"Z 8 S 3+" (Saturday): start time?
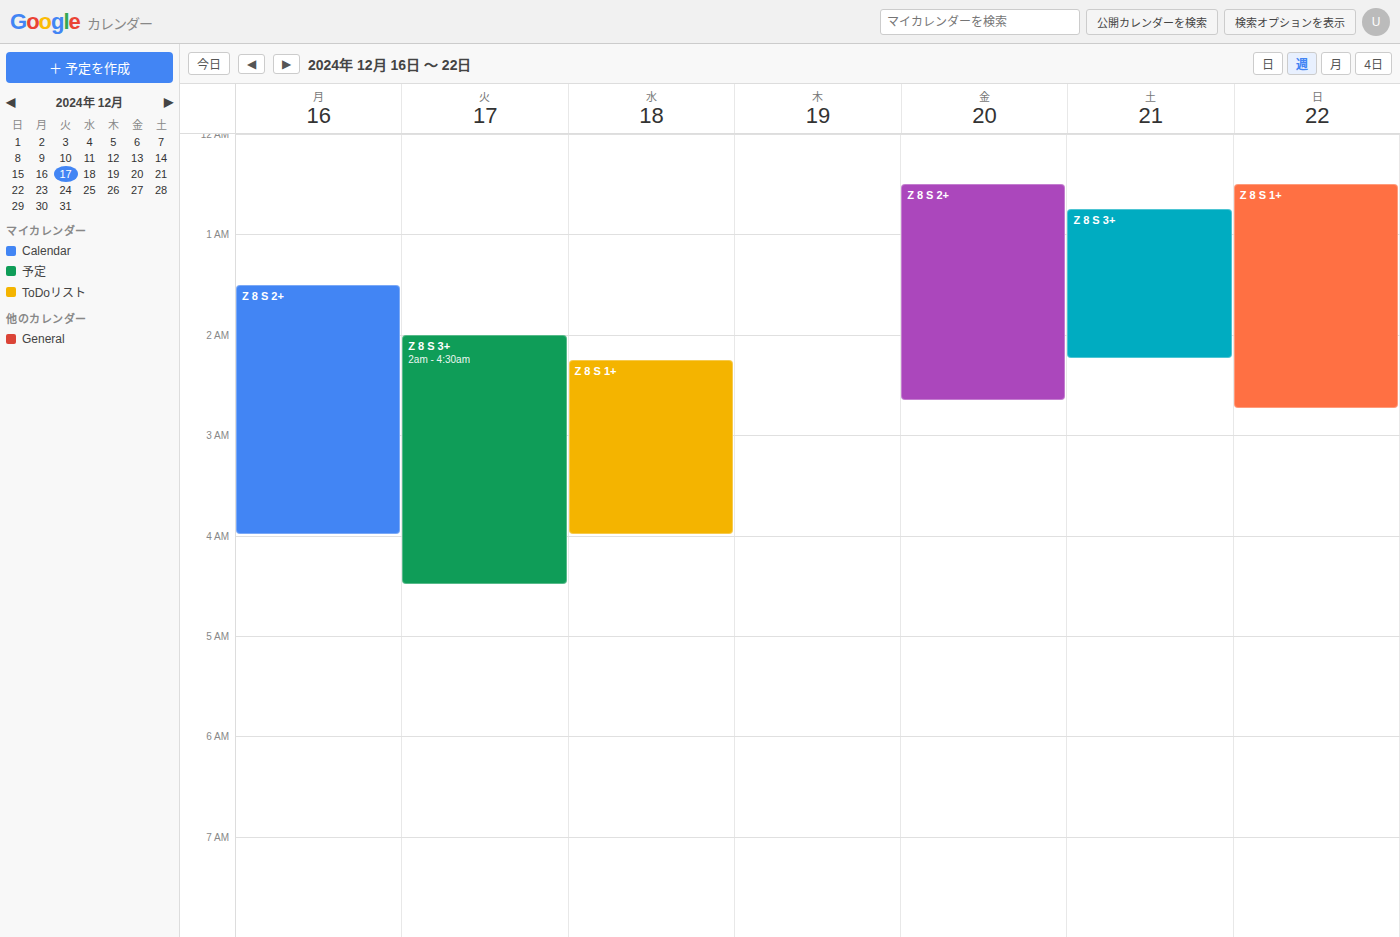
00:45